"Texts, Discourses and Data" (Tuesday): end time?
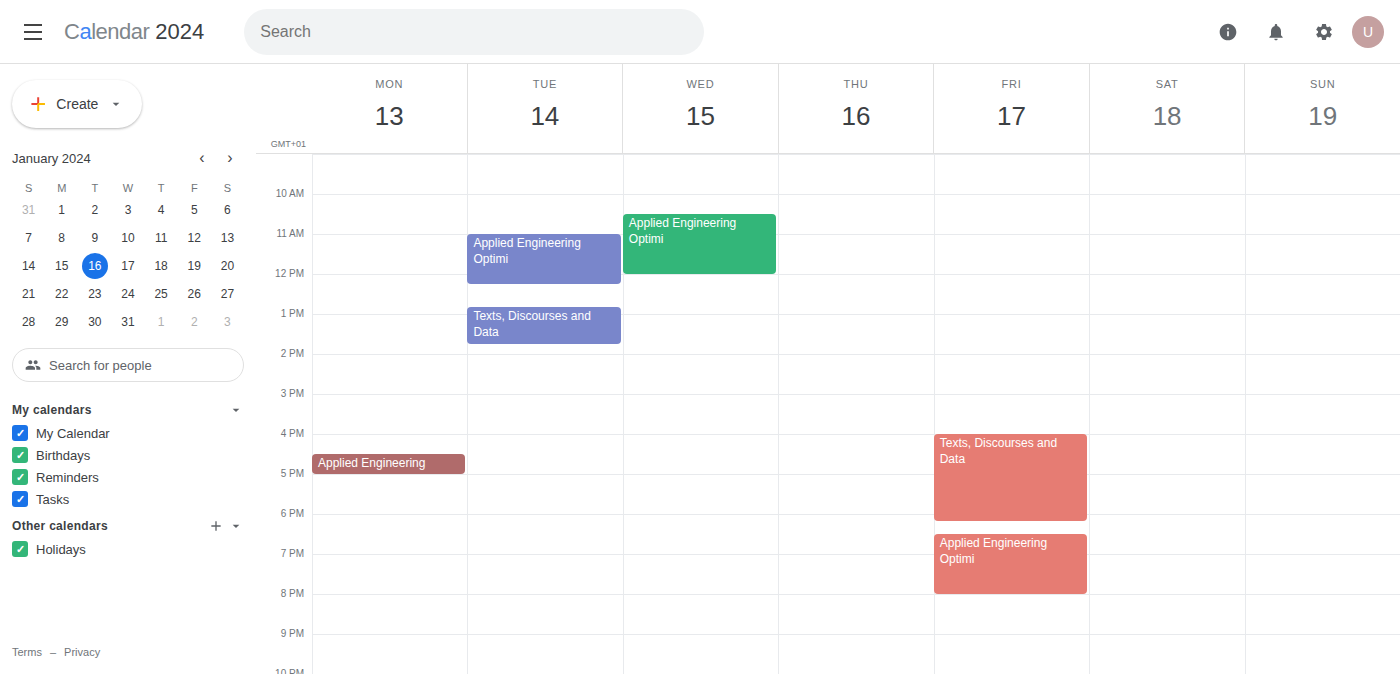
1:45 PM